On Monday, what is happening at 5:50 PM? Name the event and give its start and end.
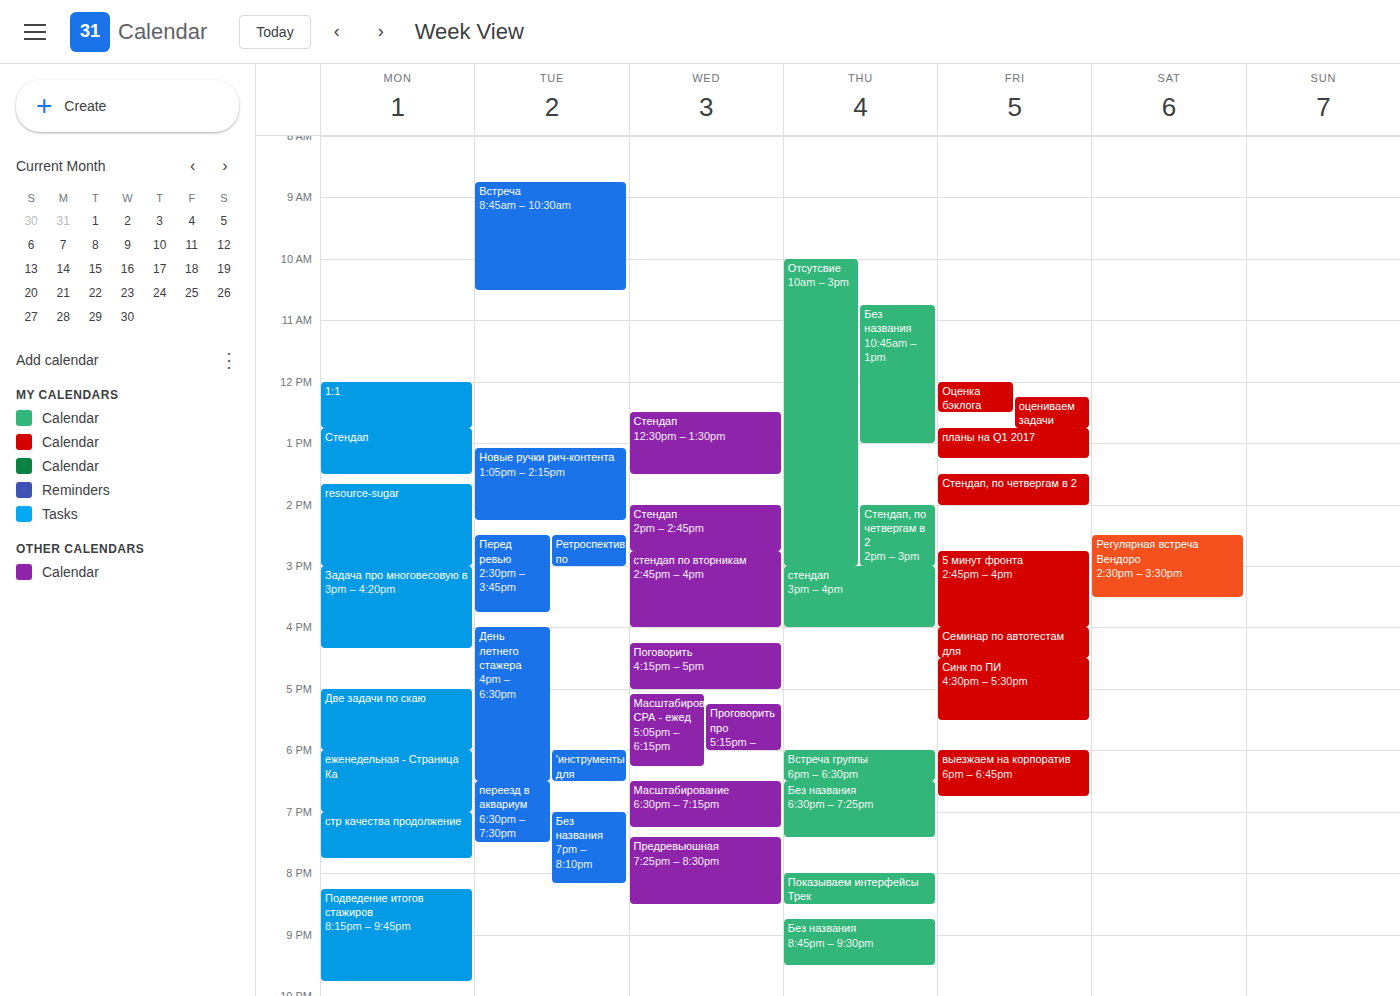
"Две задачи по скаю", 5:00 PM to 6:00 PM